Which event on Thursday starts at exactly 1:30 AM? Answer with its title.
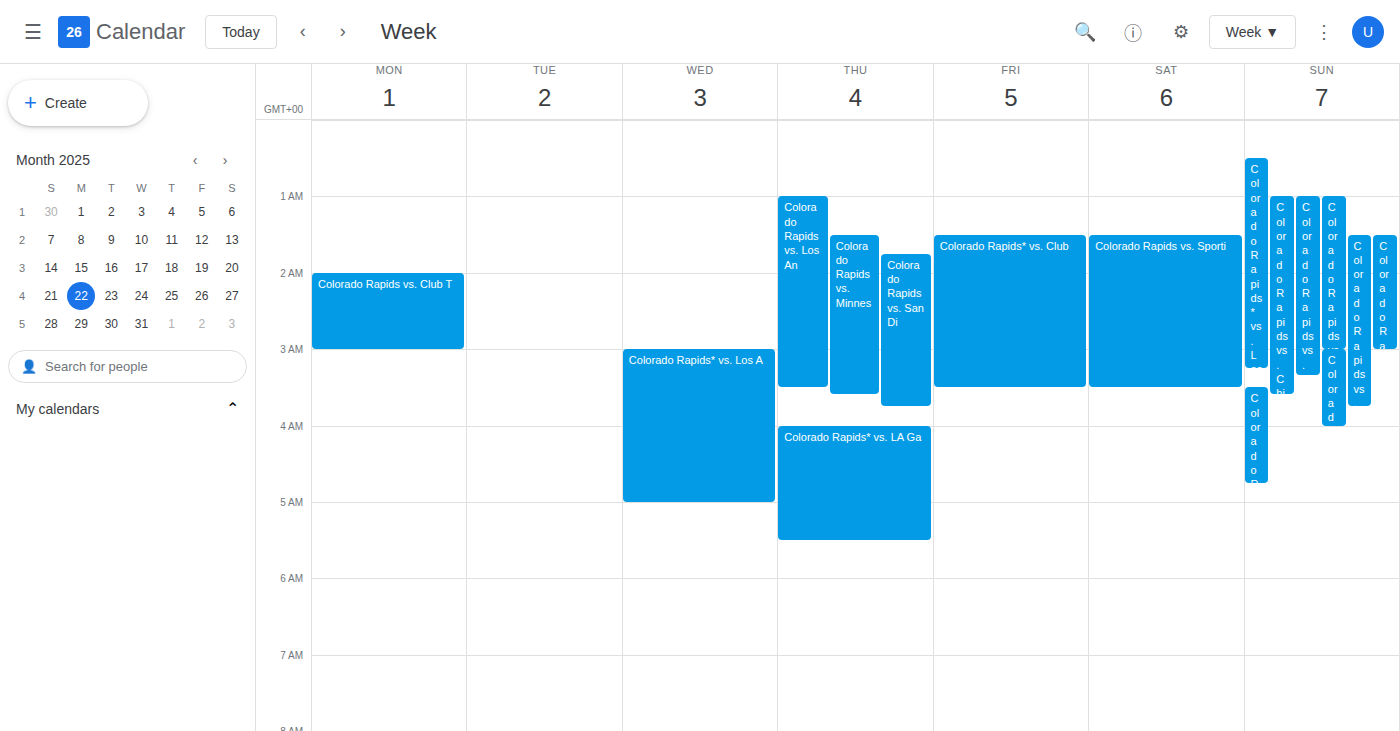
"Colorado Rapids vs. Minnes"